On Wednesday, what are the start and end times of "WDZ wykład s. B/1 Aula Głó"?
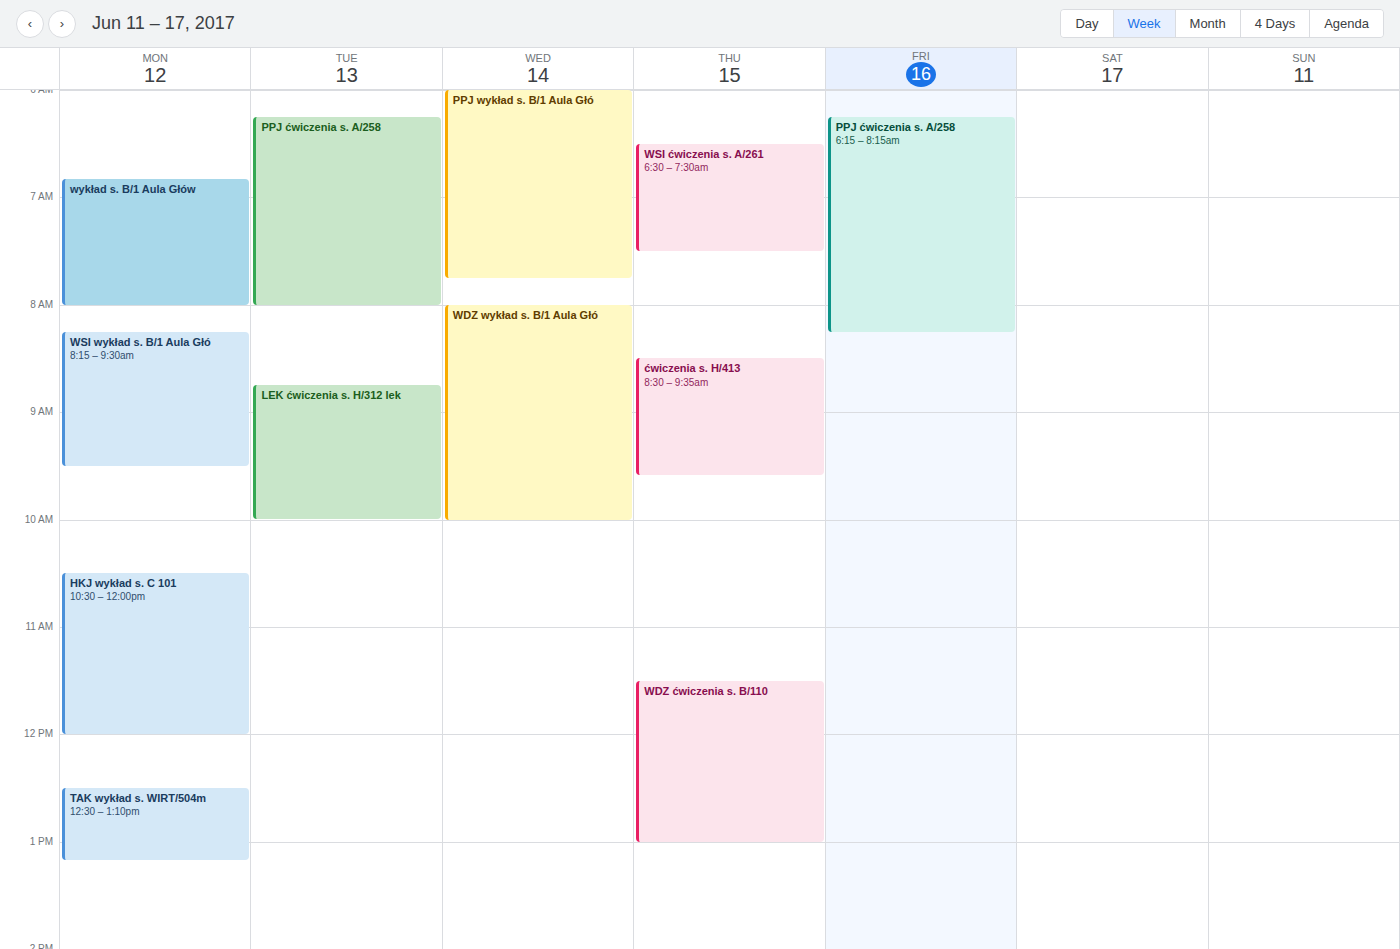
8:00 AM to 10:00 AM